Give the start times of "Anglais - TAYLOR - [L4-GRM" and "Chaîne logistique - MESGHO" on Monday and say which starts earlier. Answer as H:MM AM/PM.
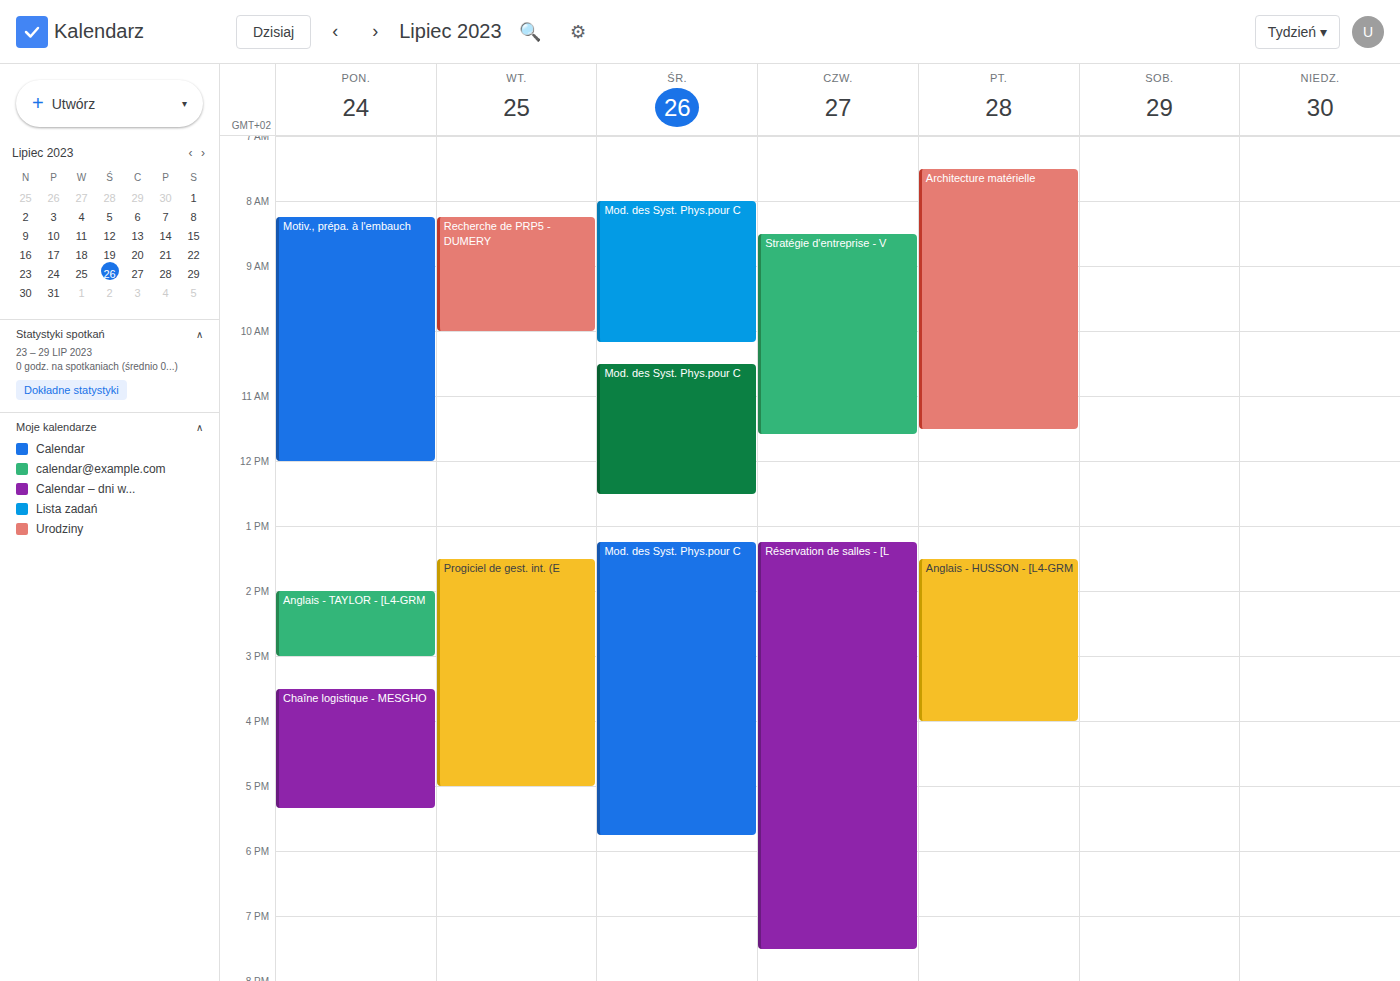
"Anglais - TAYLOR - [L4-GRM" 2:00 PM; "Chaîne logistique - MESGHO" 3:30 PM.